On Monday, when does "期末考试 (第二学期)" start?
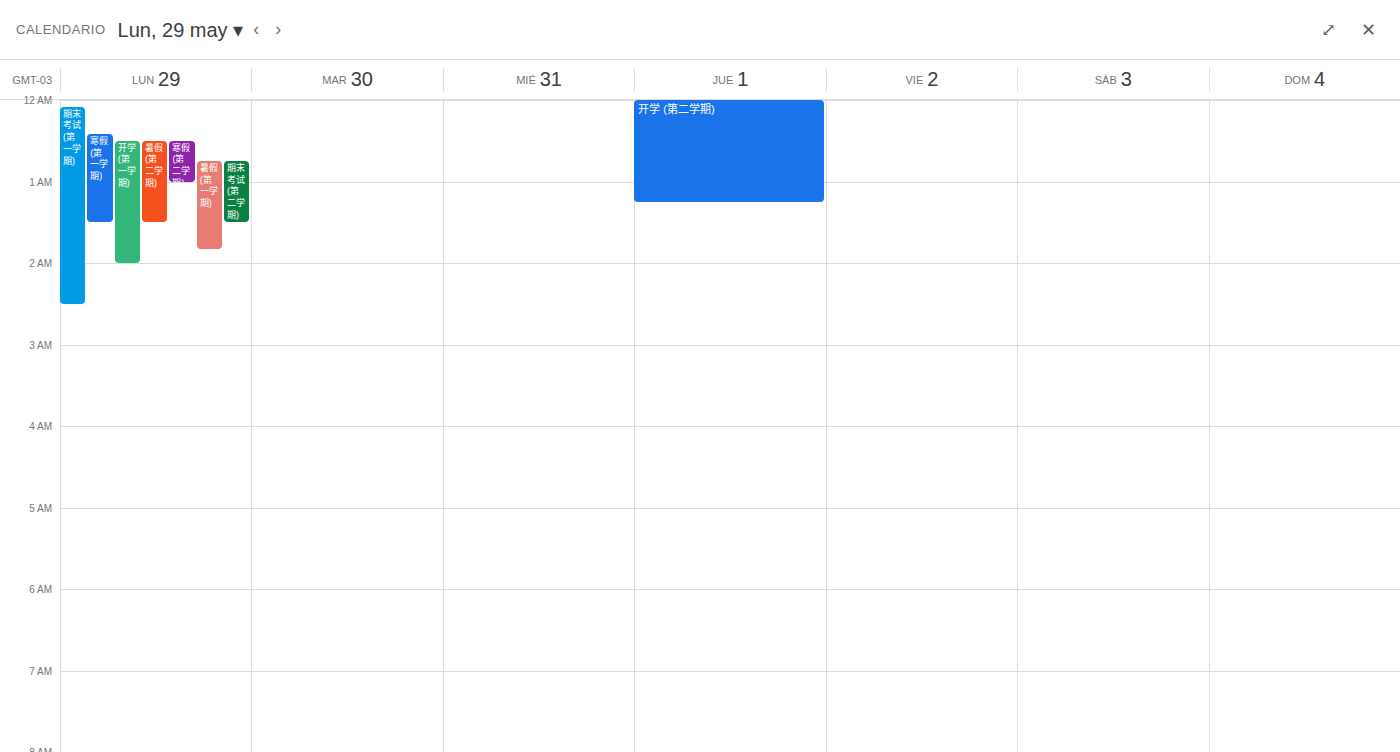
12:45 AM